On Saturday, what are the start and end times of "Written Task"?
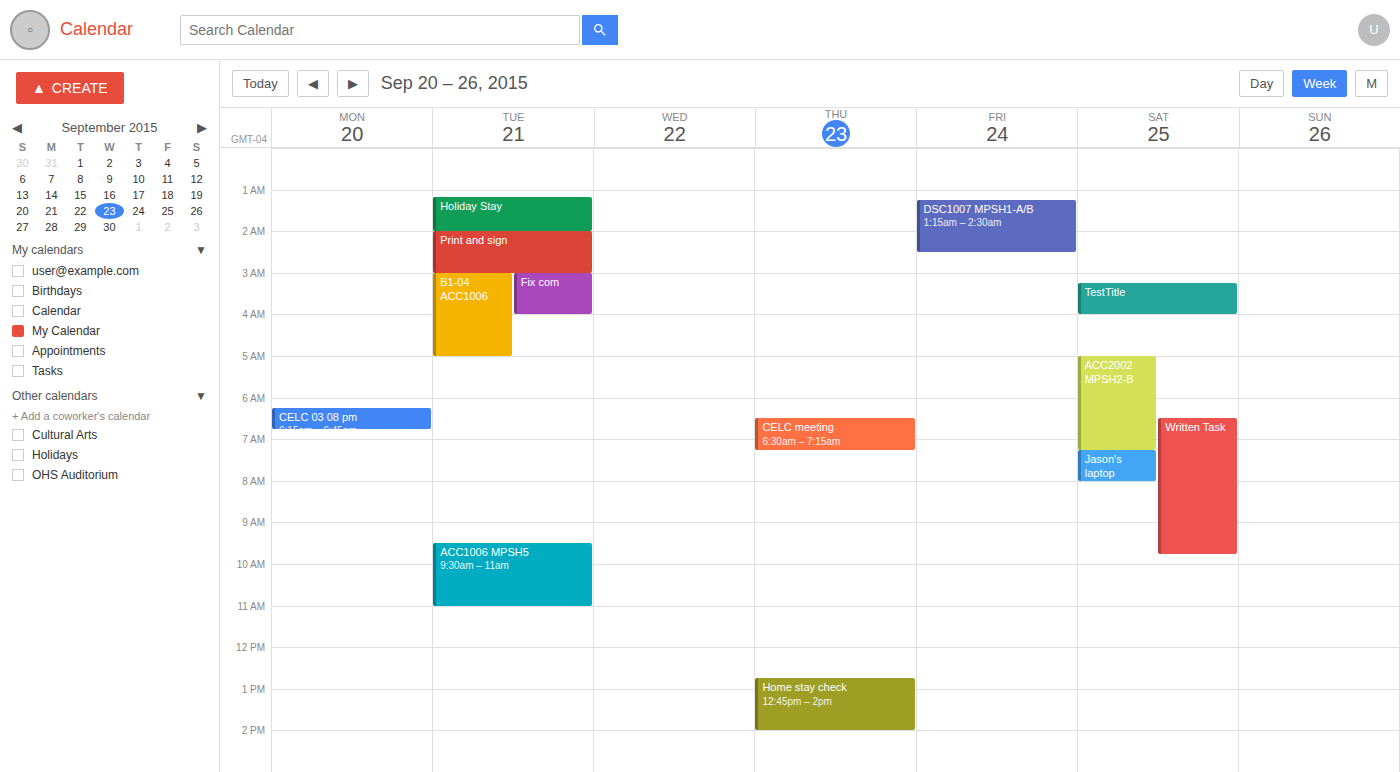
6:30 AM to 9:45 AM